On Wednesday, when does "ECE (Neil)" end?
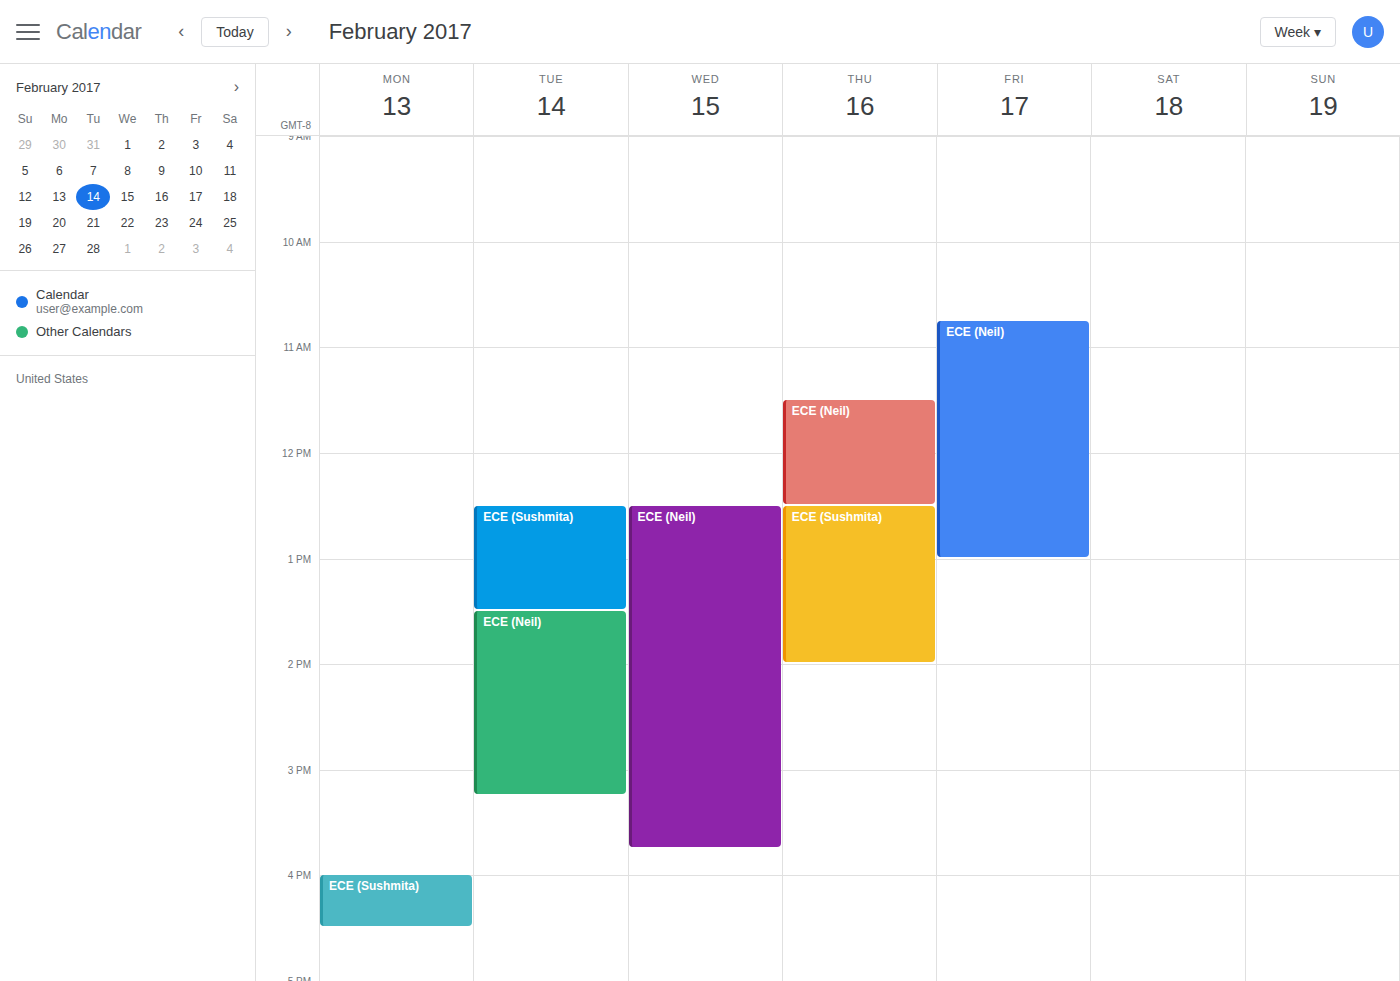
3:45 PM